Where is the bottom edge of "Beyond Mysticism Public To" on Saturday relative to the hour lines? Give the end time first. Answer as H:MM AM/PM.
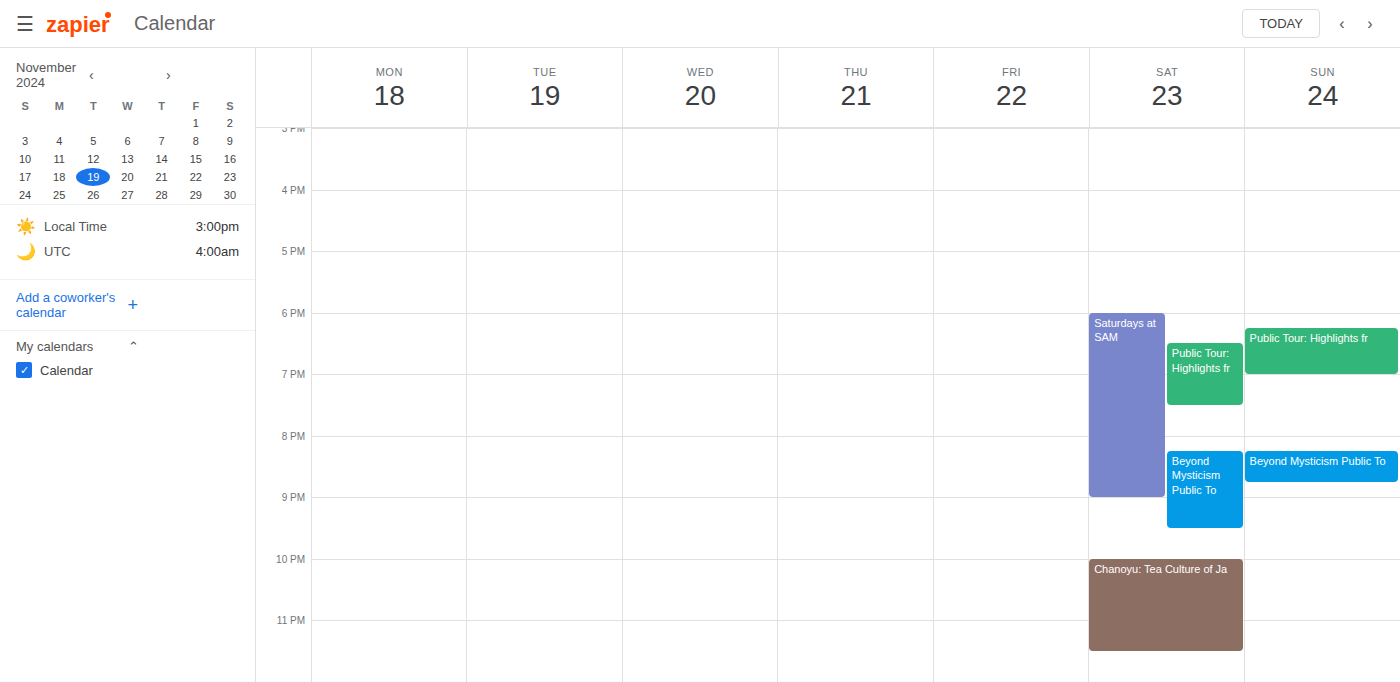
9:30 PM -- halfway between the 9 PM and 10 PM lines.